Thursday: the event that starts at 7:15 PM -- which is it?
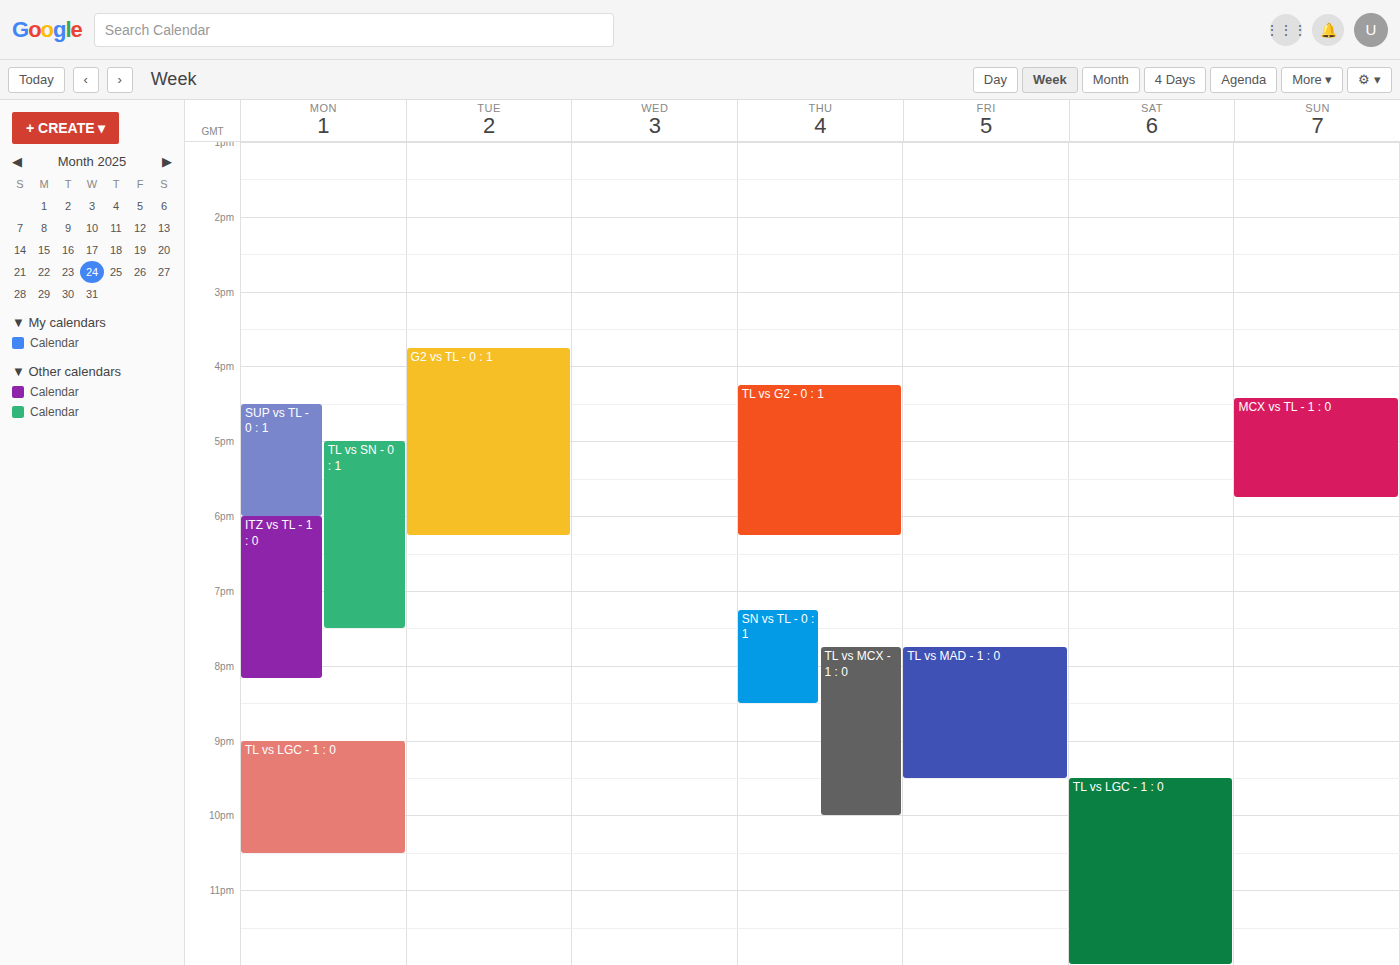
"SN vs TL - 0 : 1"